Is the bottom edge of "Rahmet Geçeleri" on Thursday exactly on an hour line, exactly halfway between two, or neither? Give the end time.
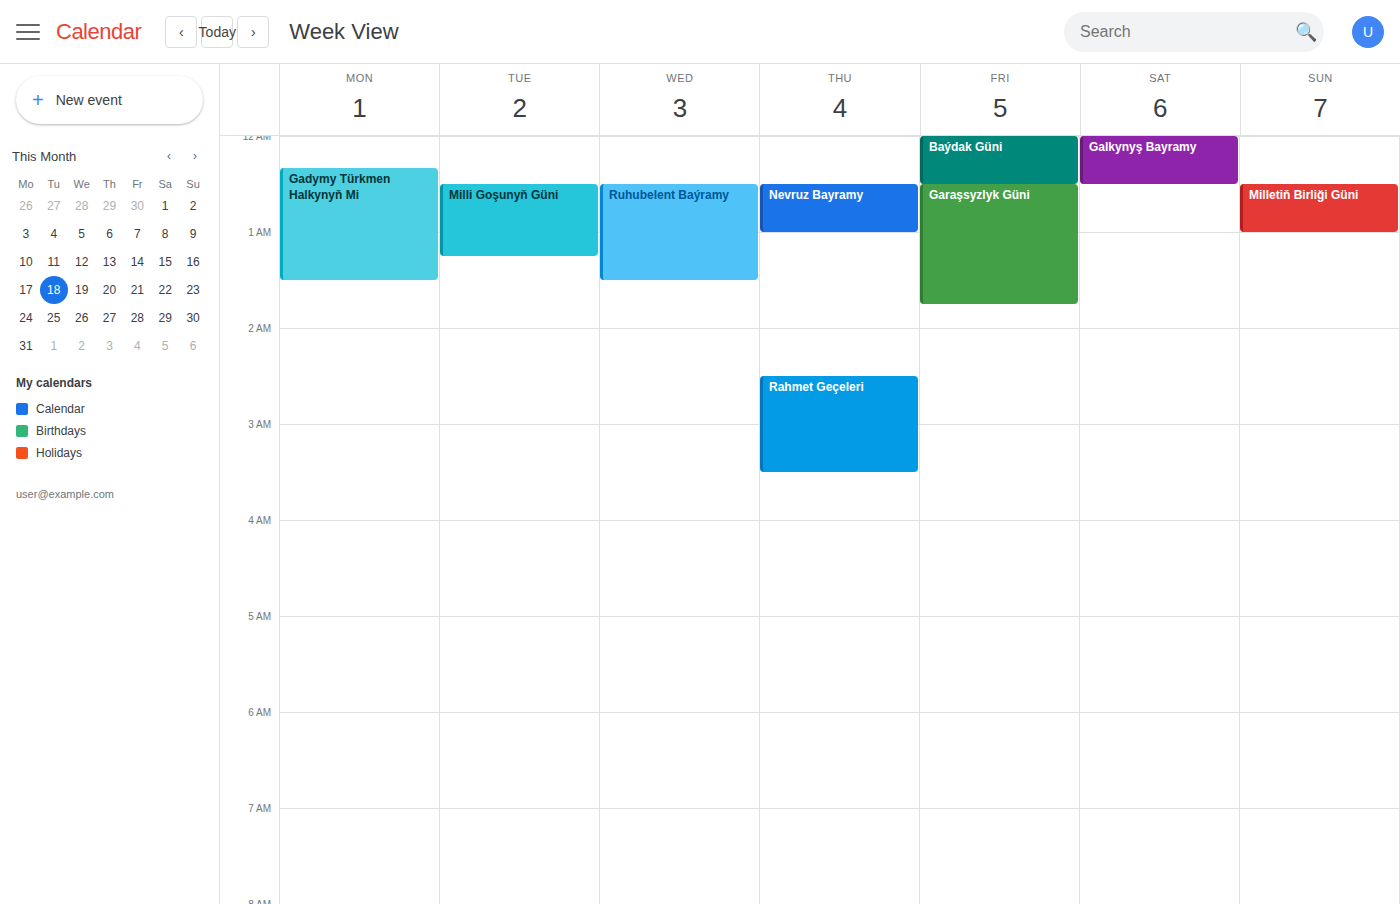
3:30 AM -- halfway between the 3 AM and 4 AM lines.